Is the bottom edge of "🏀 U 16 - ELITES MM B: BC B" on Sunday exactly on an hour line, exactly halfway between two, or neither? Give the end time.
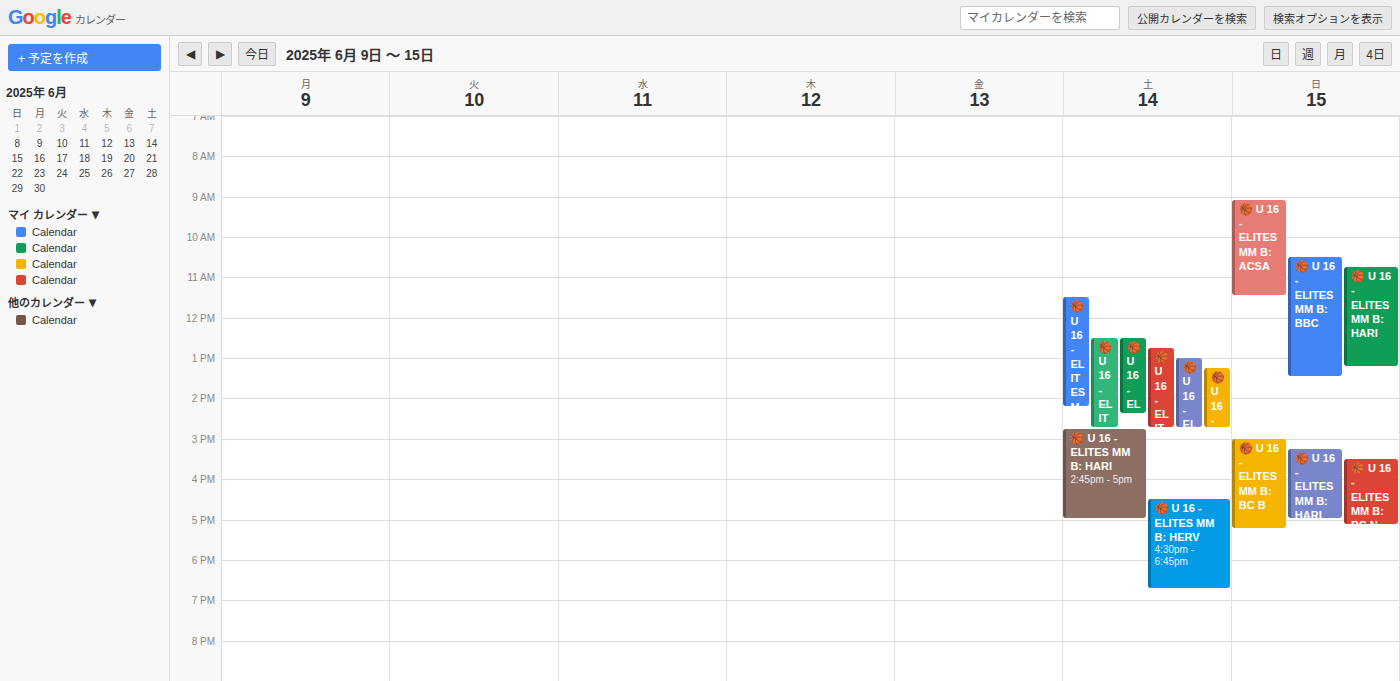
5:15 PM -- neither: a quarter of the way from the 5 PM line to the 6 PM line.